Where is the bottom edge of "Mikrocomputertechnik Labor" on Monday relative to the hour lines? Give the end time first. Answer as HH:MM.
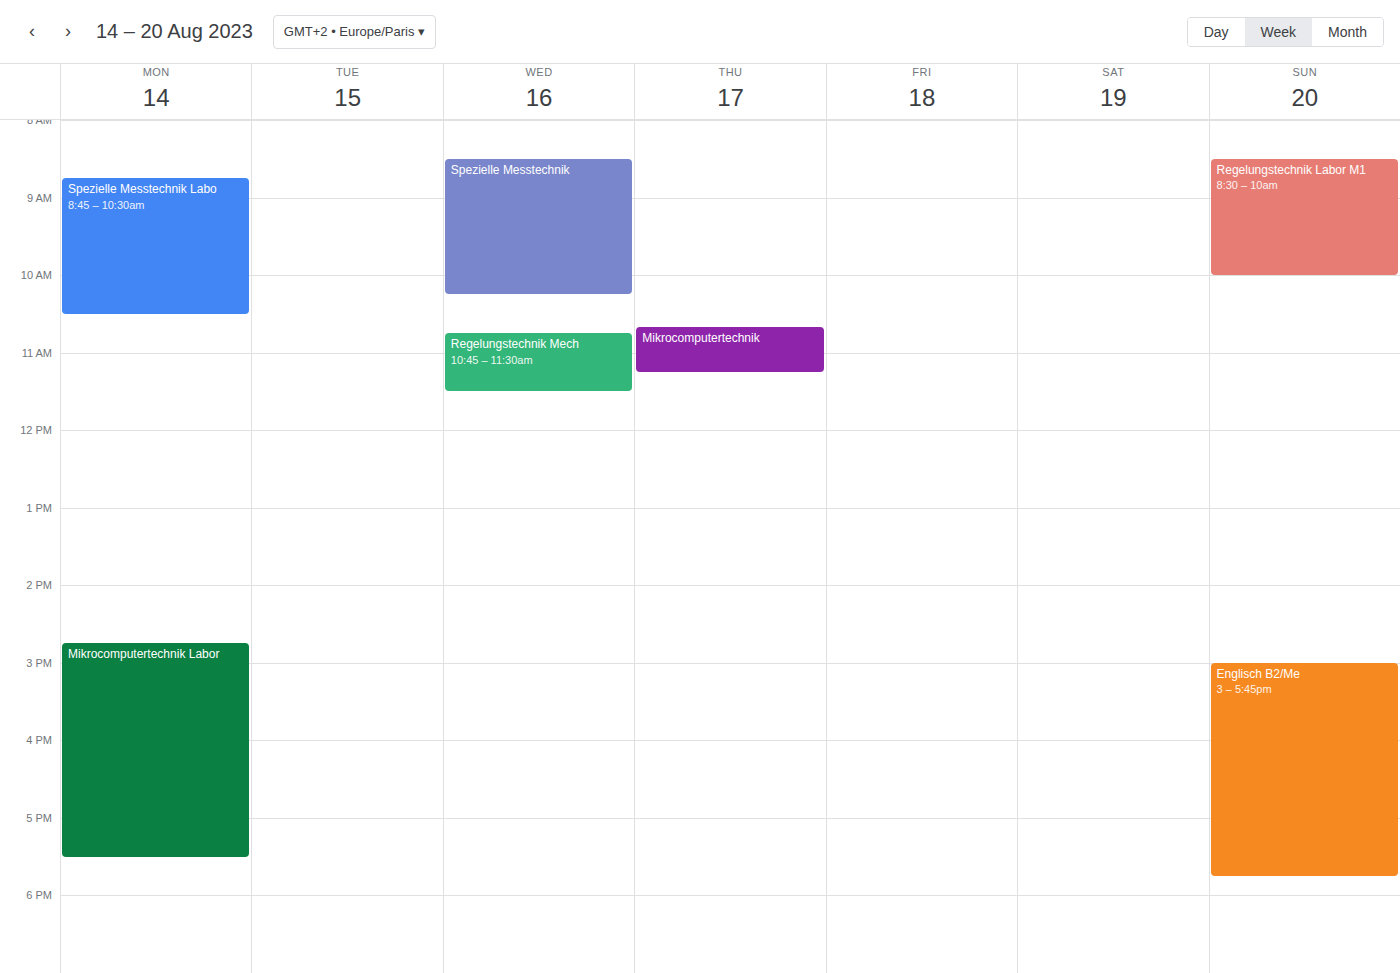
17:30 -- halfway between the 17:00 and 18:00 lines.